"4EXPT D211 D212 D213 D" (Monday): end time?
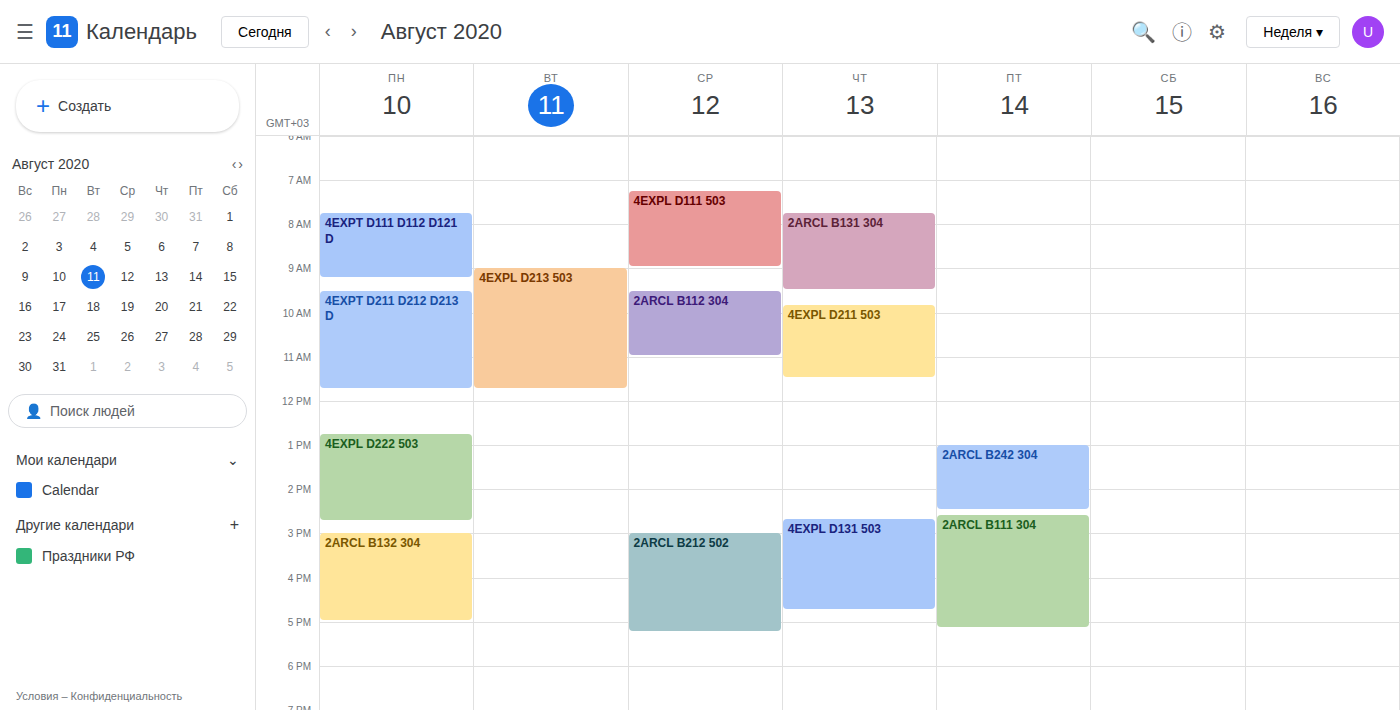
11:45